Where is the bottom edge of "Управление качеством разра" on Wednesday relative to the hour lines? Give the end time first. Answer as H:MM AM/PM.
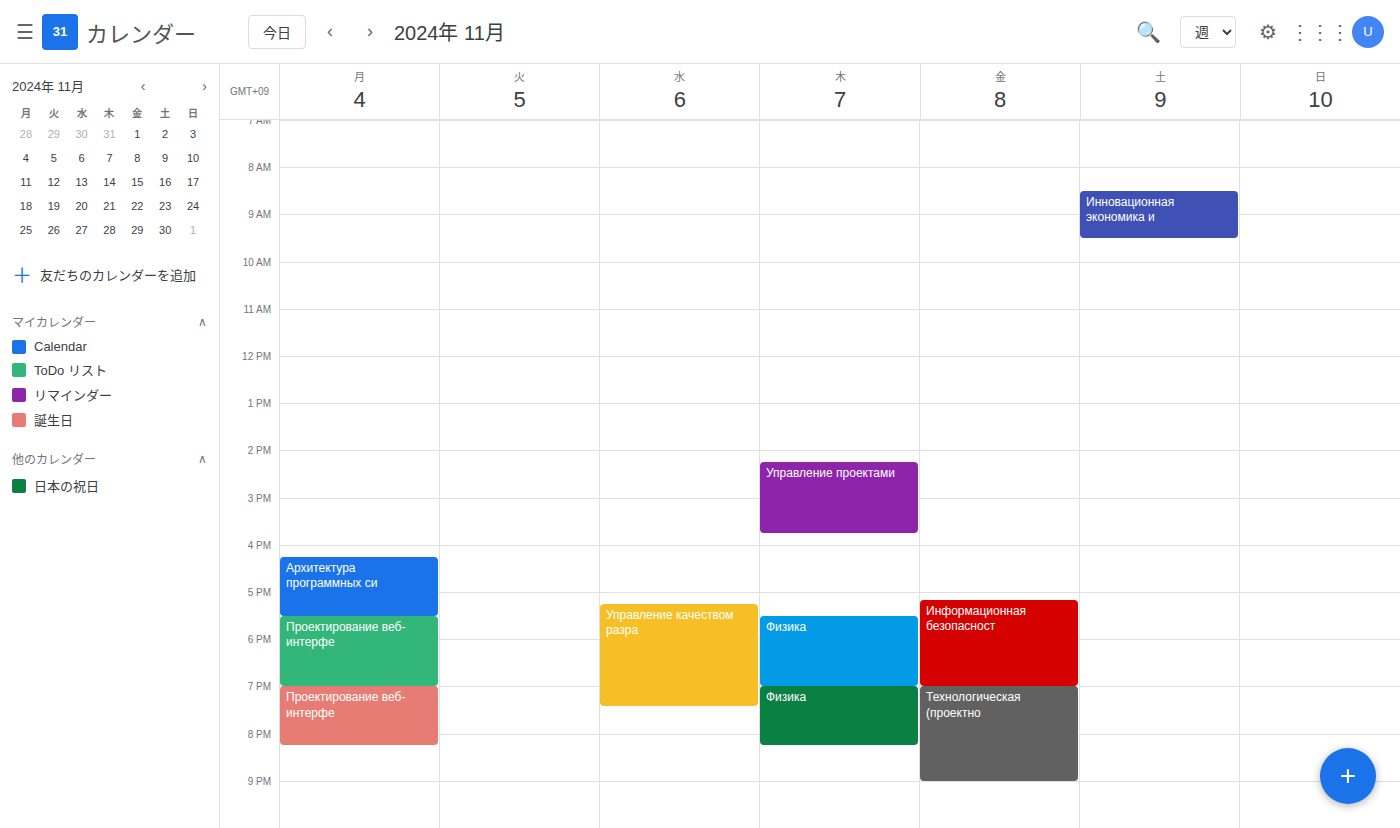
7:25 PM -- neither: 25 minutes below the 7 PM line and 35 minutes above the 8 PM line.